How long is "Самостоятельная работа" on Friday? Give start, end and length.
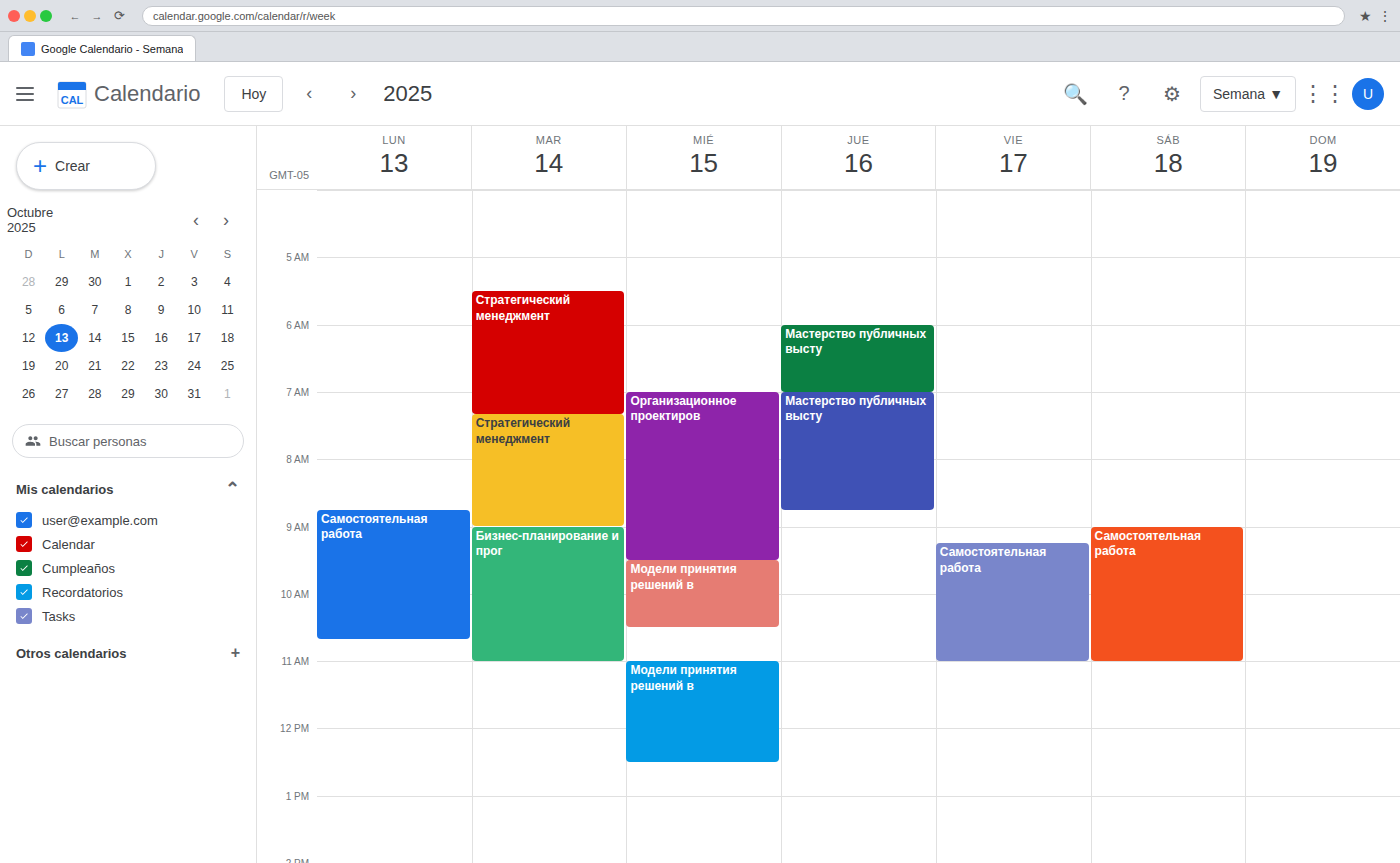
9:15 AM to 11:00 AM, 1 hour 45 minutes